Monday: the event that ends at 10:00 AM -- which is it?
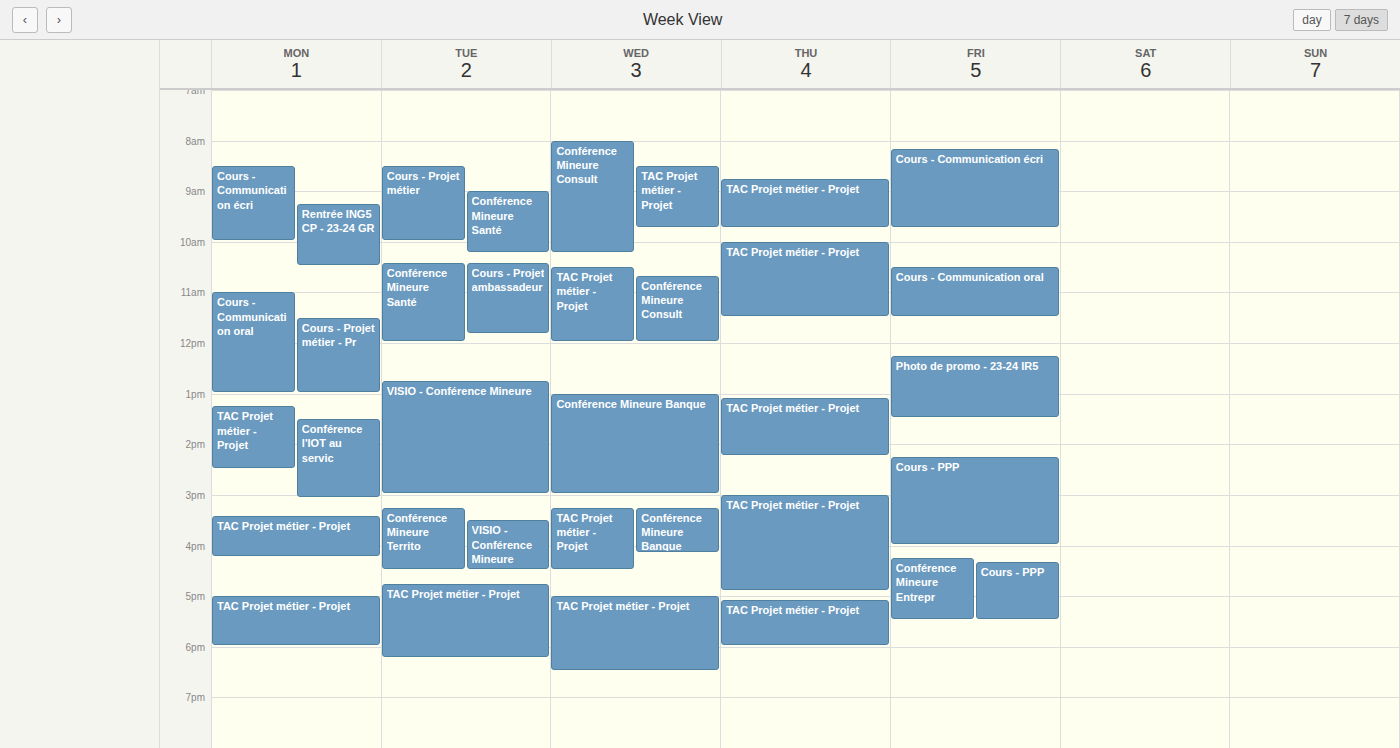
"Cours - Communication écri"